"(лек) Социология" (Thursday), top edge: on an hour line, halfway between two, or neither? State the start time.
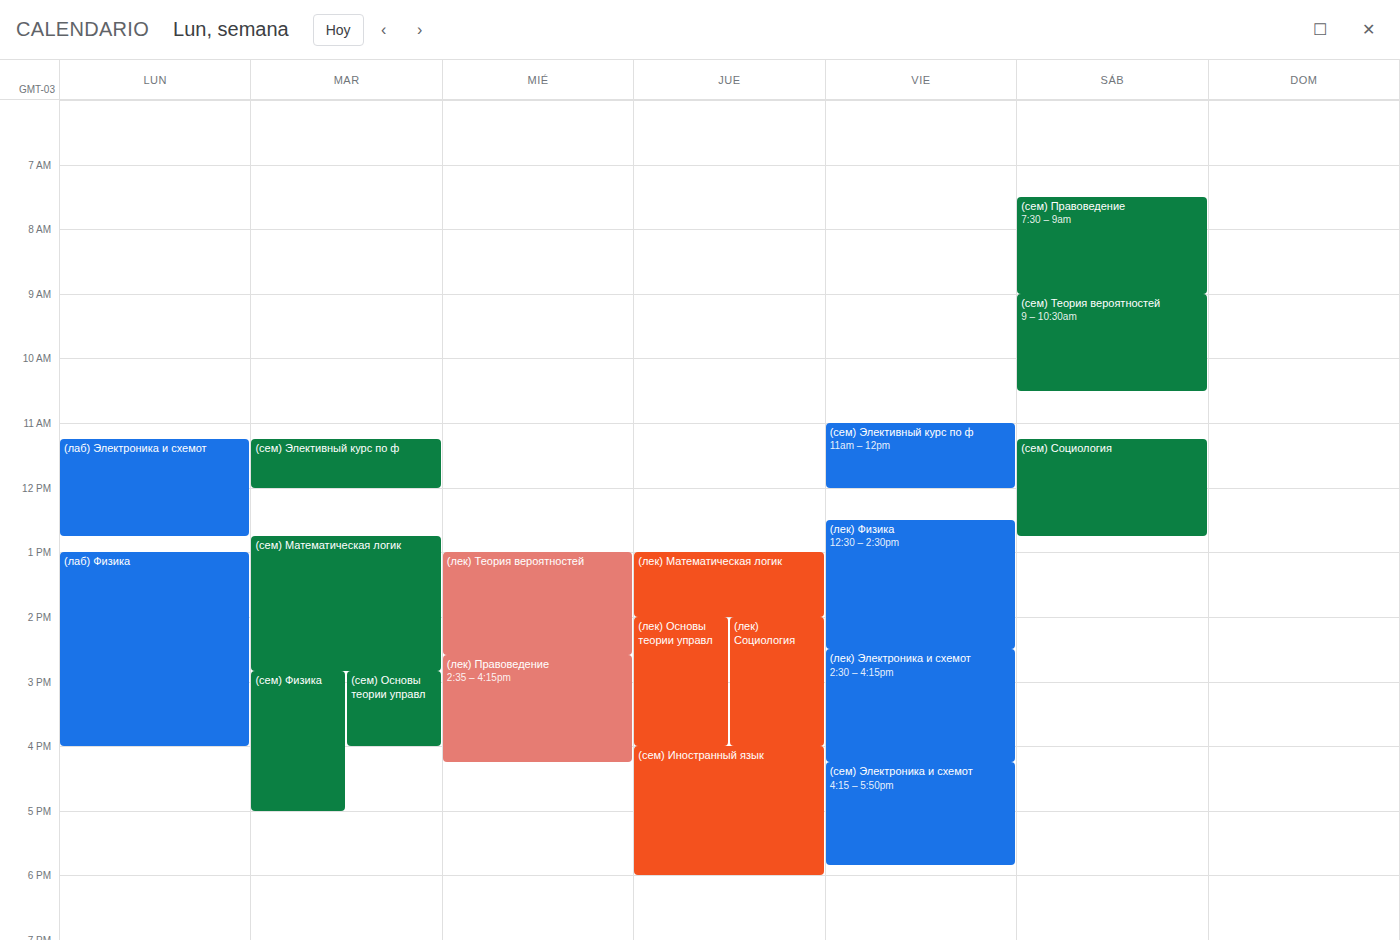
2:00 PM -- exactly on the 2 PM line.